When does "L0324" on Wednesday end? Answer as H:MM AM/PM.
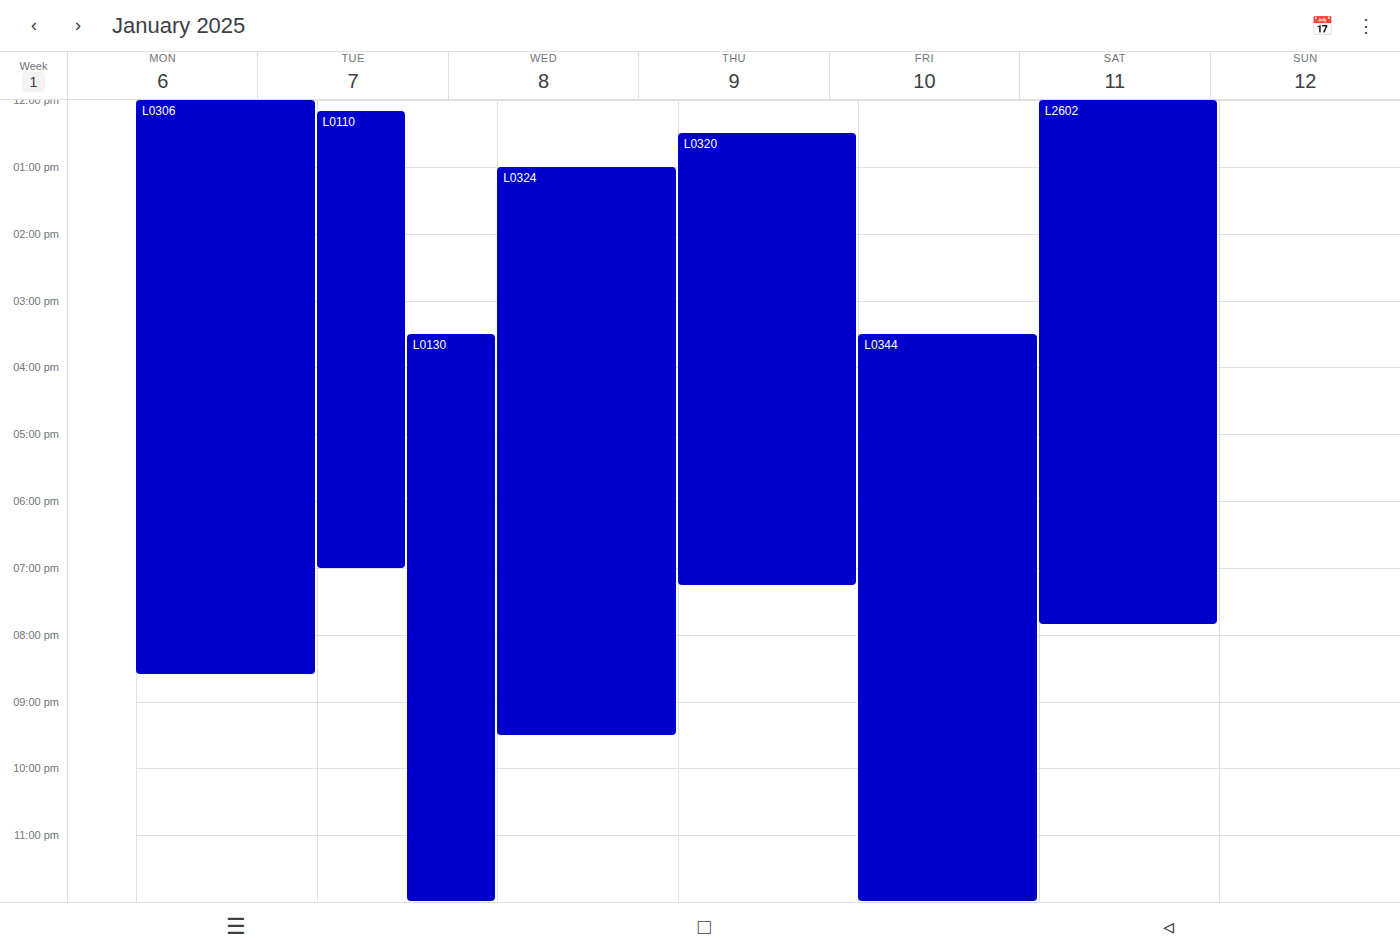
9:30 PM